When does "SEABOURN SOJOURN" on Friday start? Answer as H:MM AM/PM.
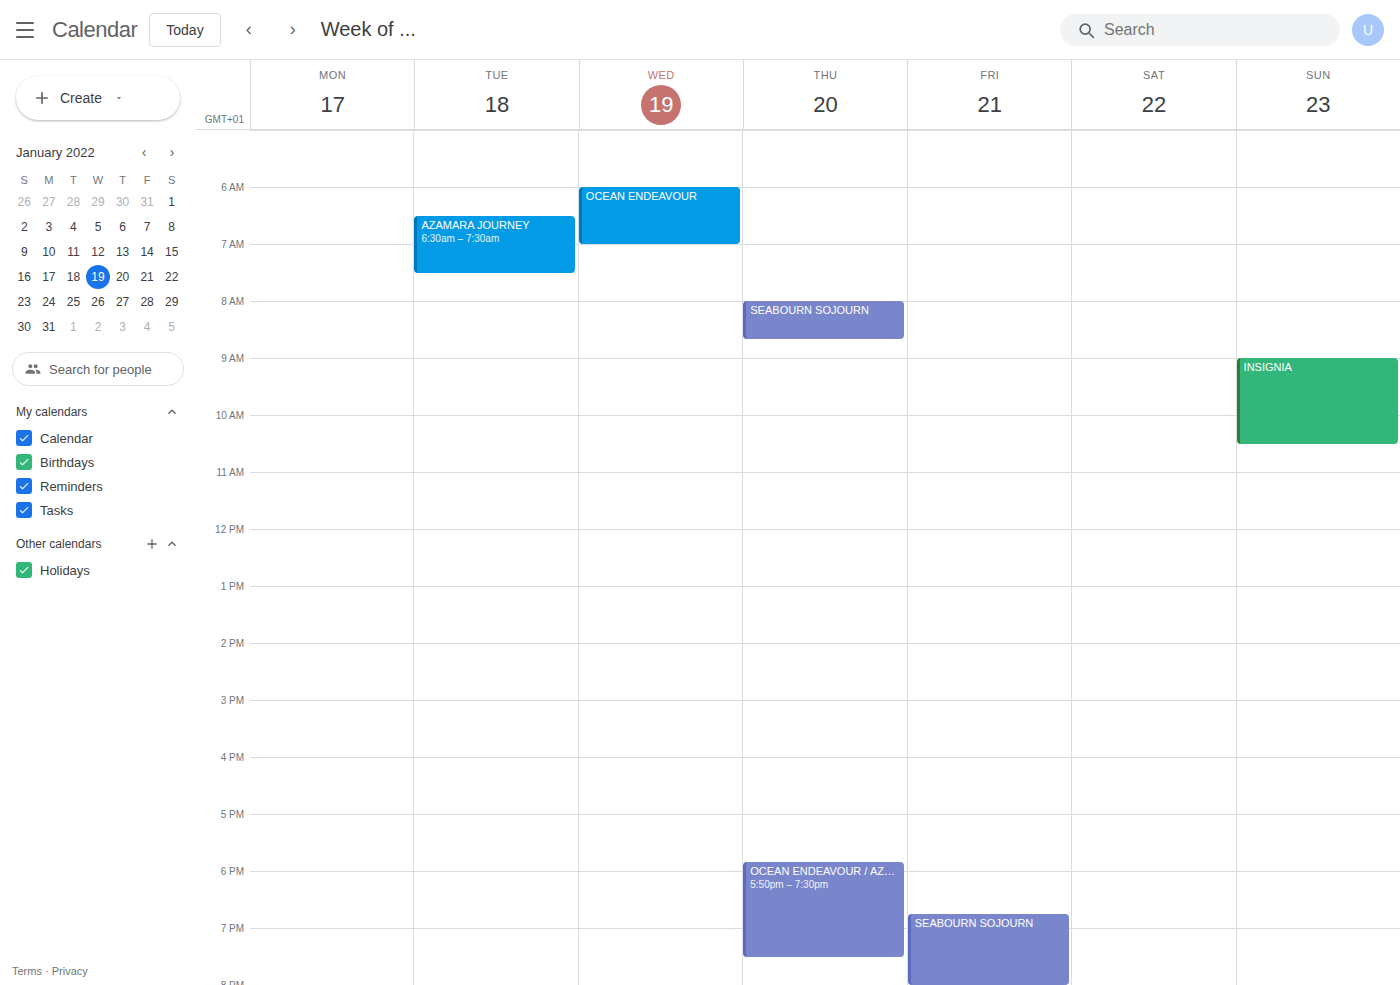
6:45 PM